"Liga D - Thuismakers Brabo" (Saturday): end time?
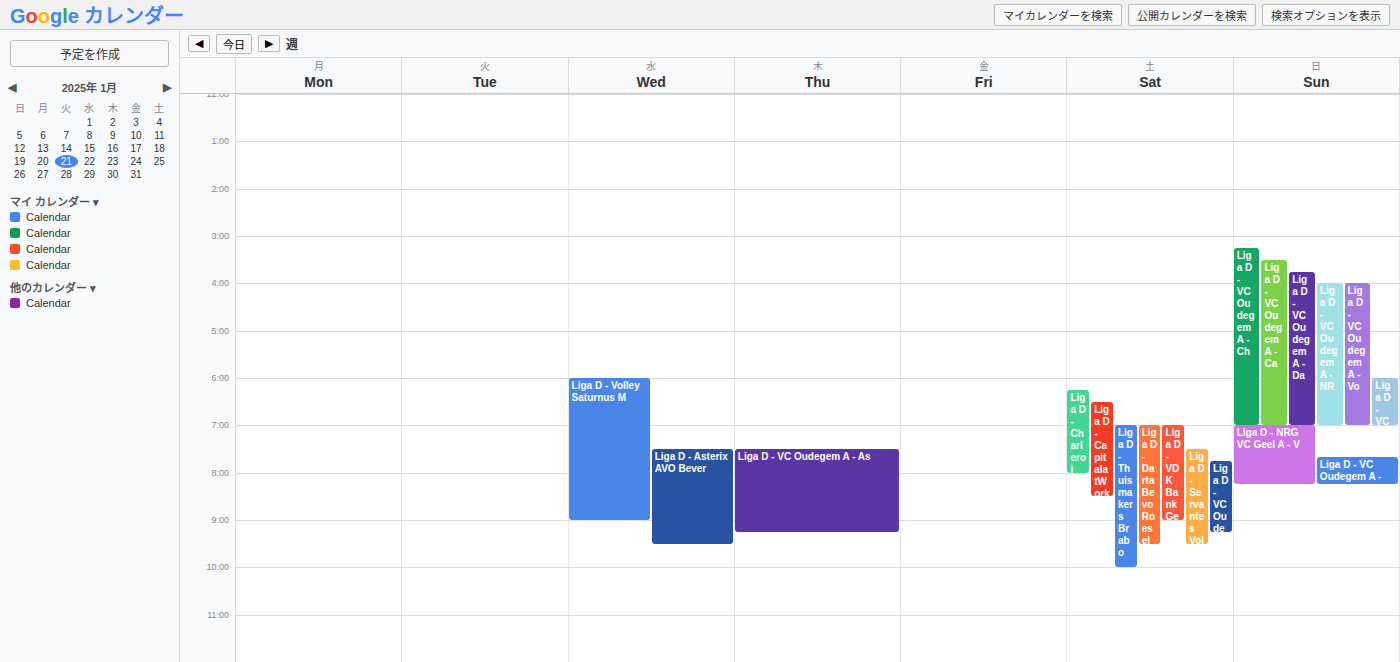
10:00 PM